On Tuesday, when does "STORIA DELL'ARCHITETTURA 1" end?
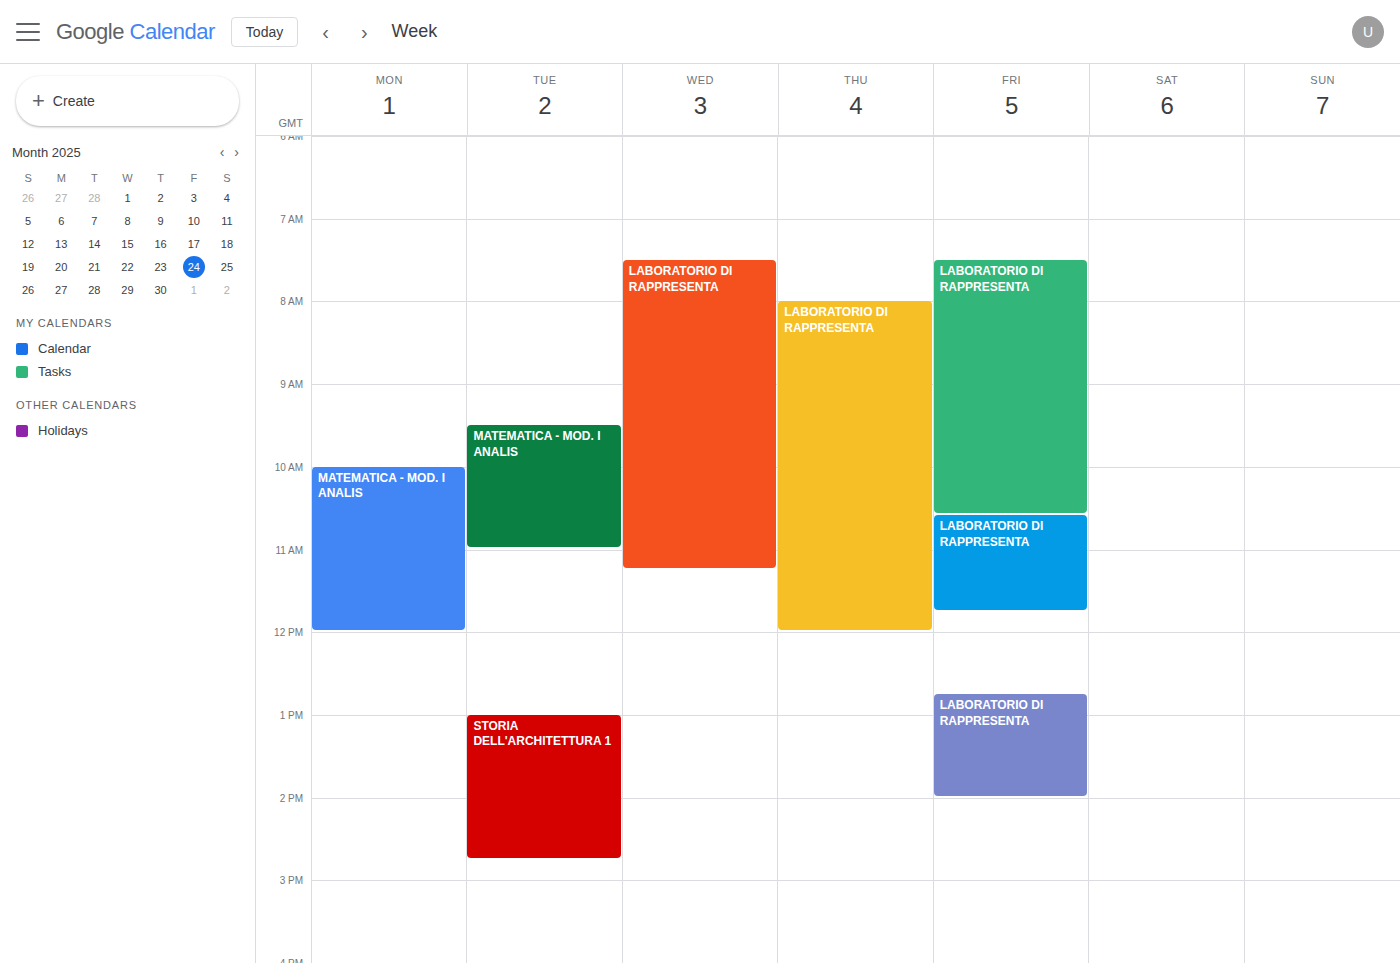
2:45 PM